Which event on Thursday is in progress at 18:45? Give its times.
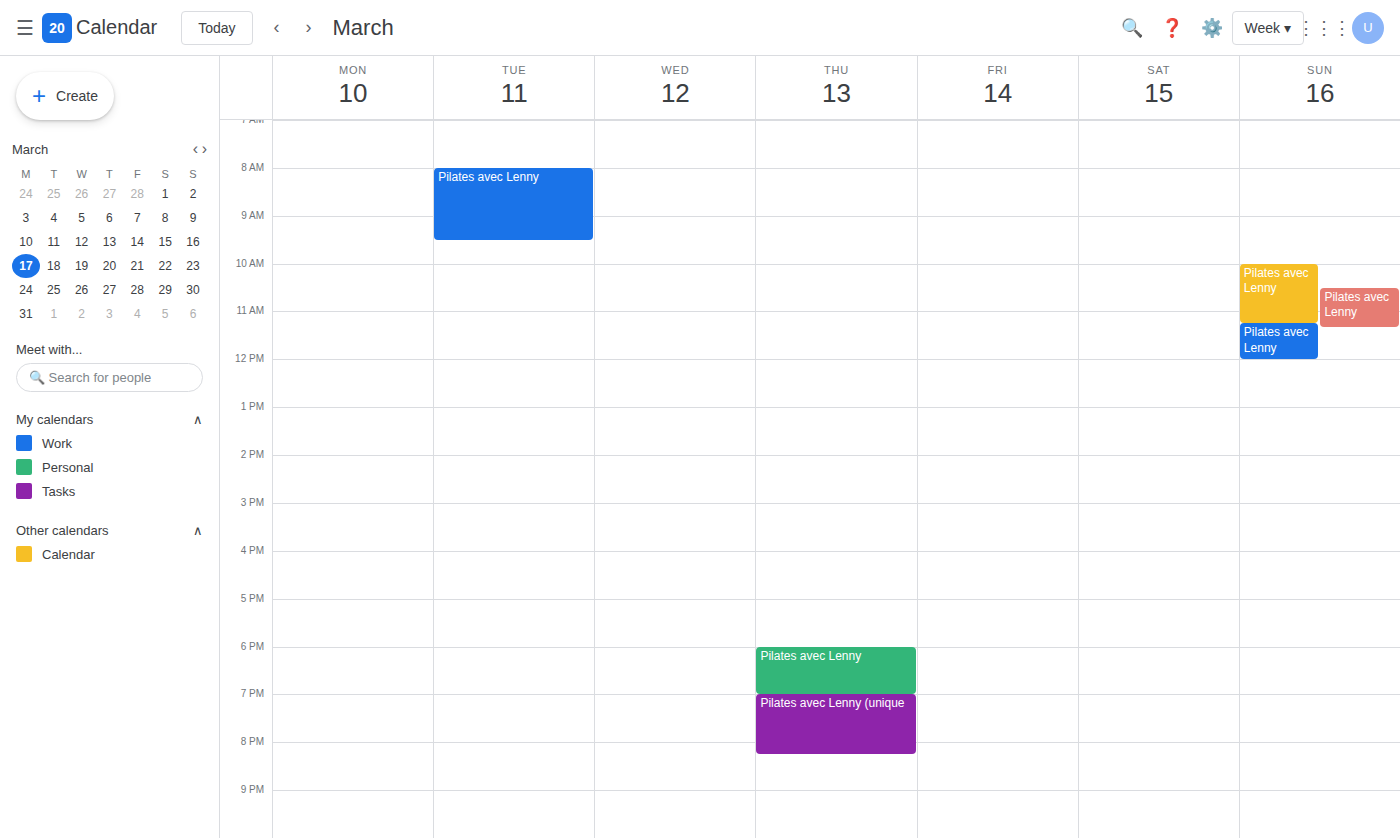
"Pilates avec Lenny", 18:00 to 19:00